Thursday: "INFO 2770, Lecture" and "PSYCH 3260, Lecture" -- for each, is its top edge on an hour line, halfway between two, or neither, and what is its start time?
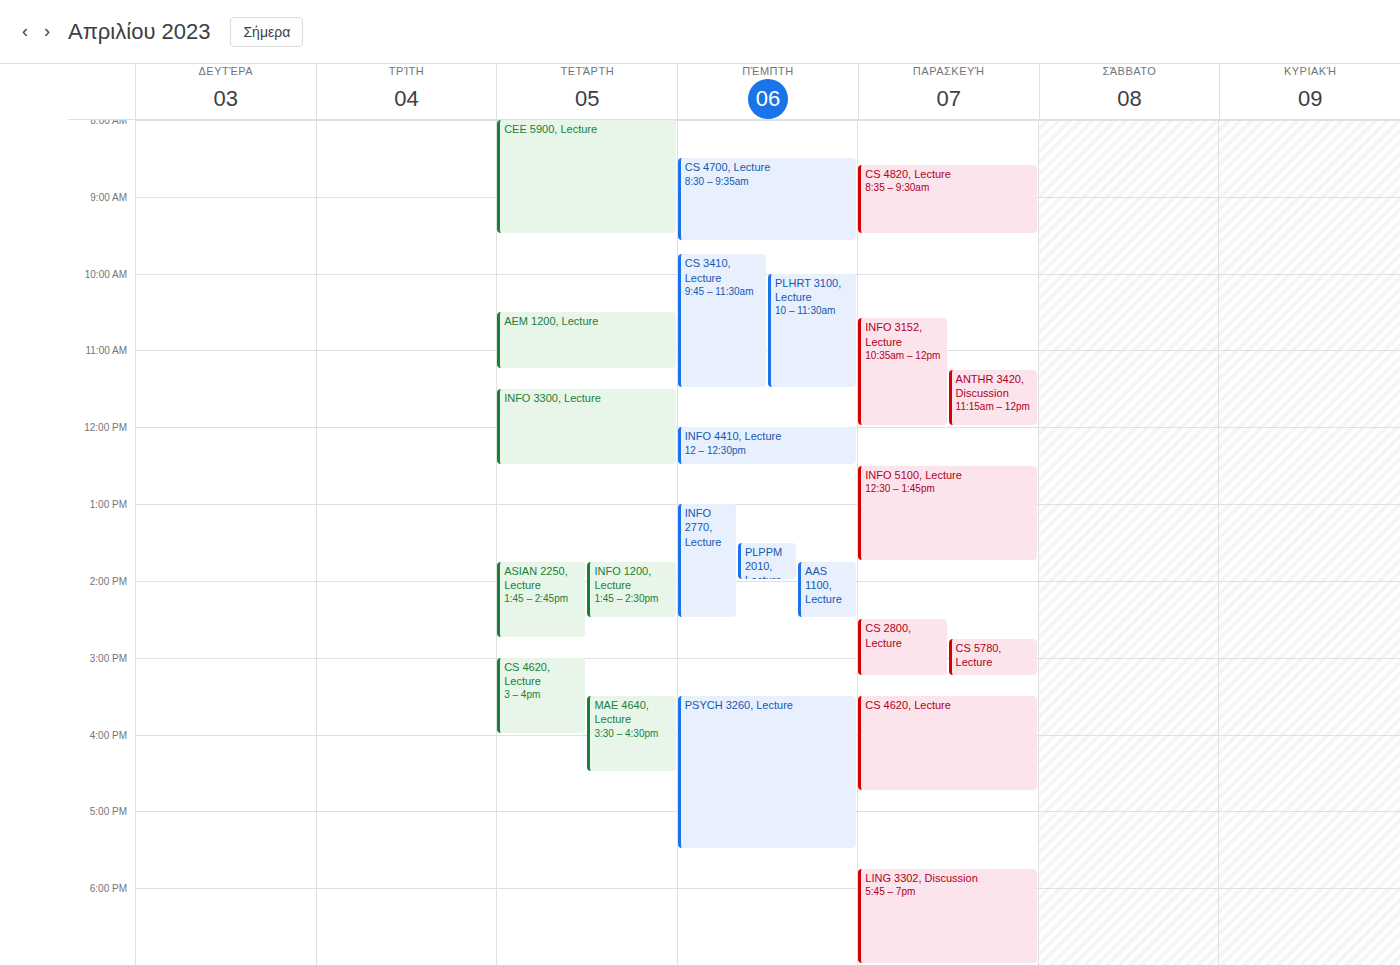
"INFO 2770, Lecture": 1:00 PM, exactly on the 1 PM line. "PSYCH 3260, Lecture": 3:30 PM, halfway between the 3 PM and 4 PM lines.